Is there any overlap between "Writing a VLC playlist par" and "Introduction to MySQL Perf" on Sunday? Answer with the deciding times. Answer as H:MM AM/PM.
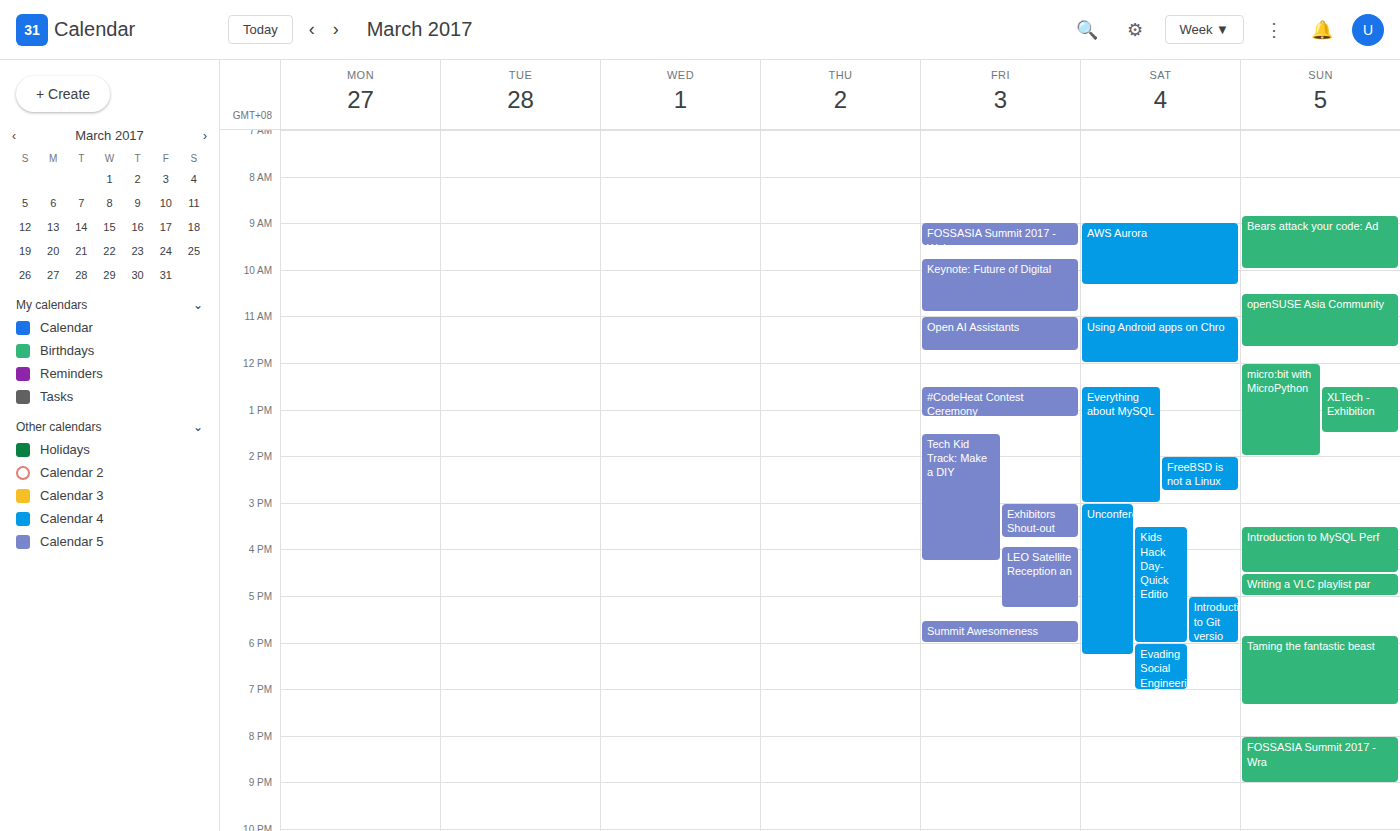
"Introduction to MySQL Perf" ends at 4:30 PM, exactly when "Writing a VLC playlist par" starts -- they touch but do not overlap.